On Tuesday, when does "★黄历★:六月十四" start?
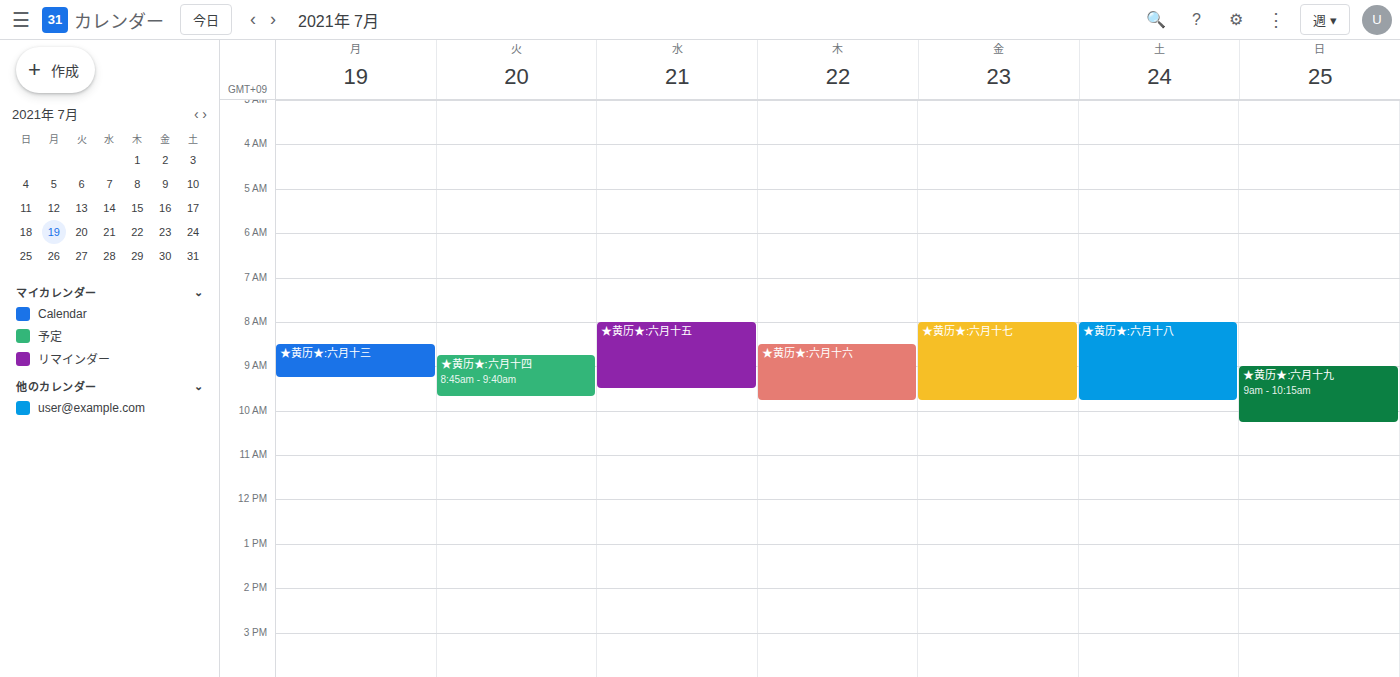
08:45